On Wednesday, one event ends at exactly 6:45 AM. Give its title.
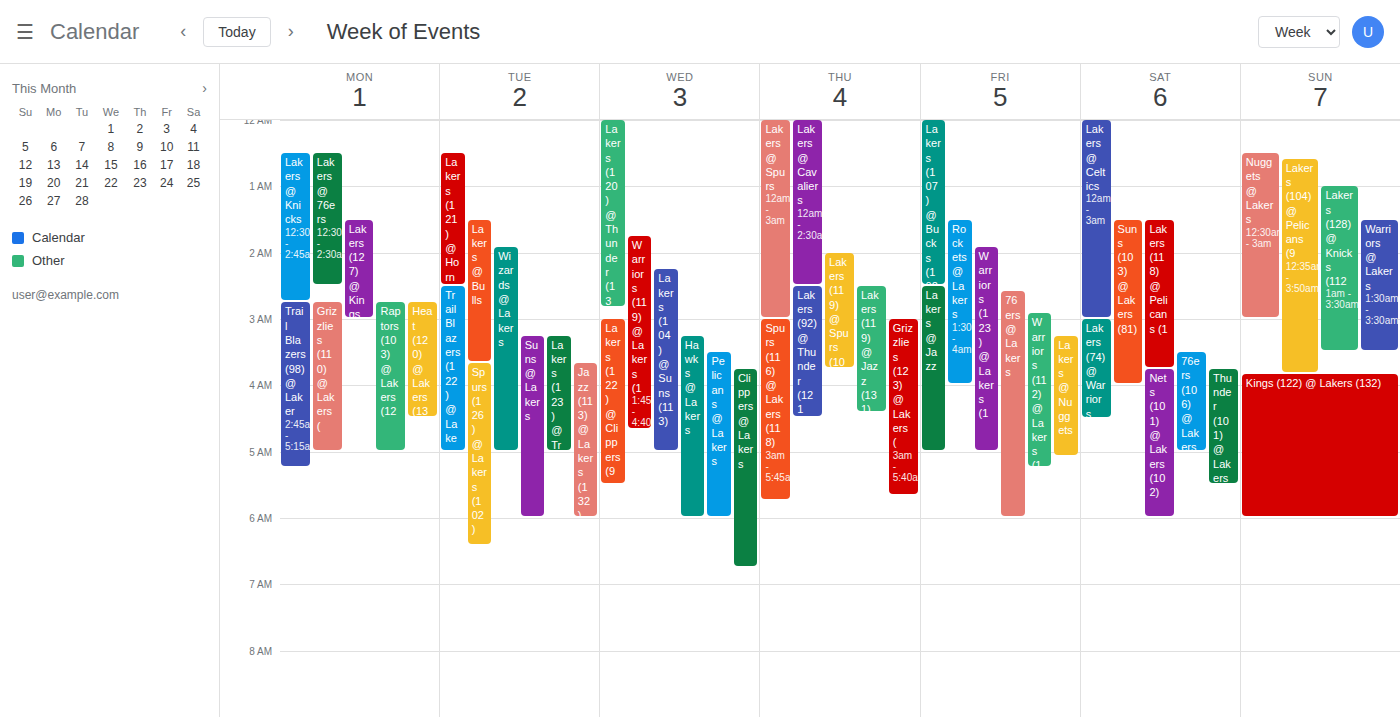
"Clippers @ Lakers"